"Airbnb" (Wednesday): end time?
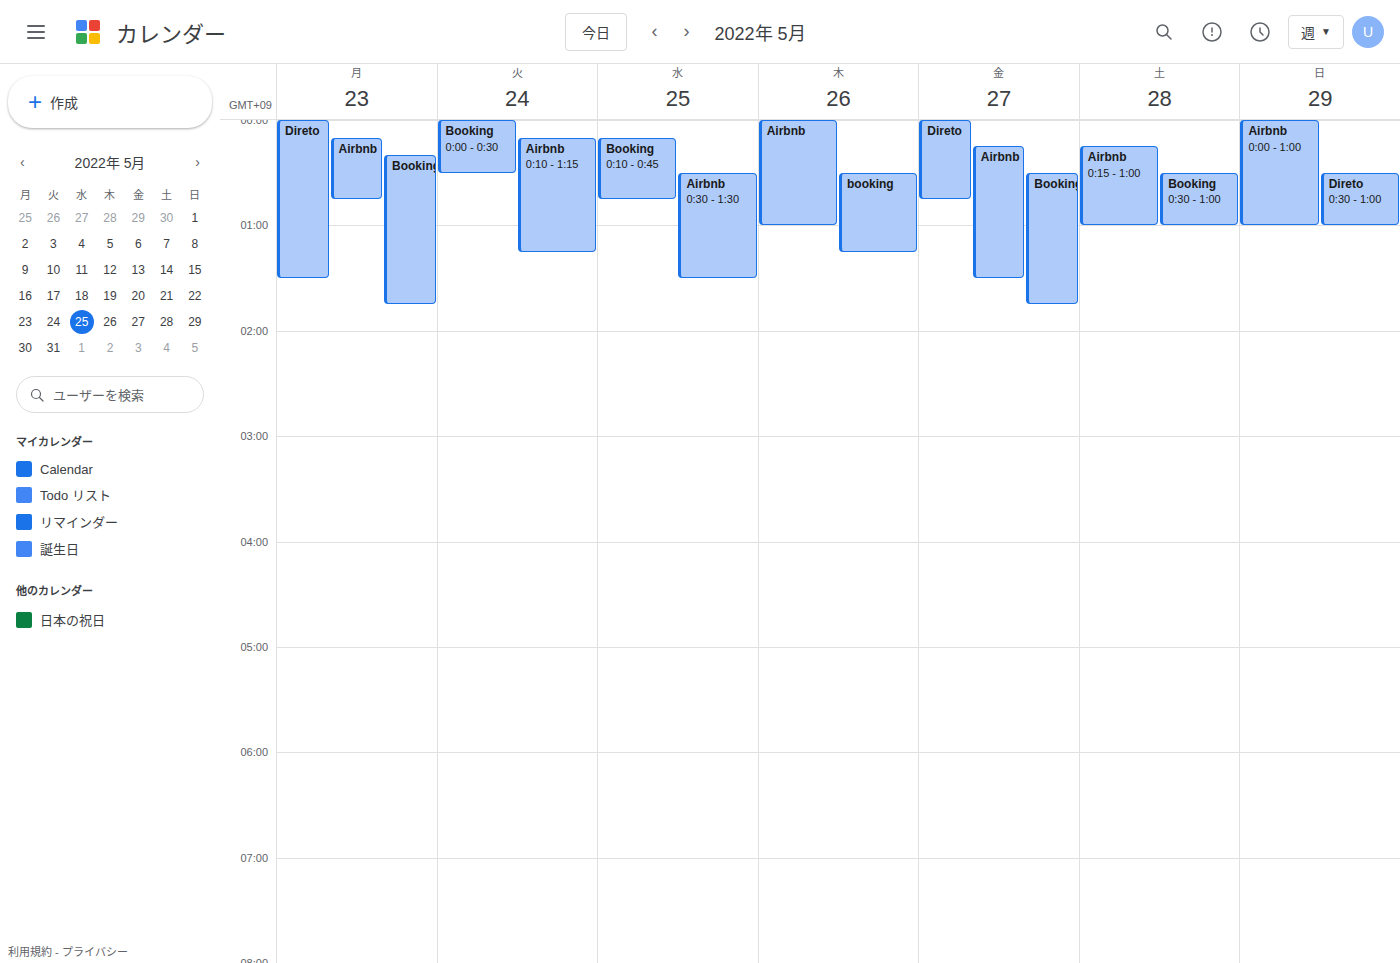
1:30 AM